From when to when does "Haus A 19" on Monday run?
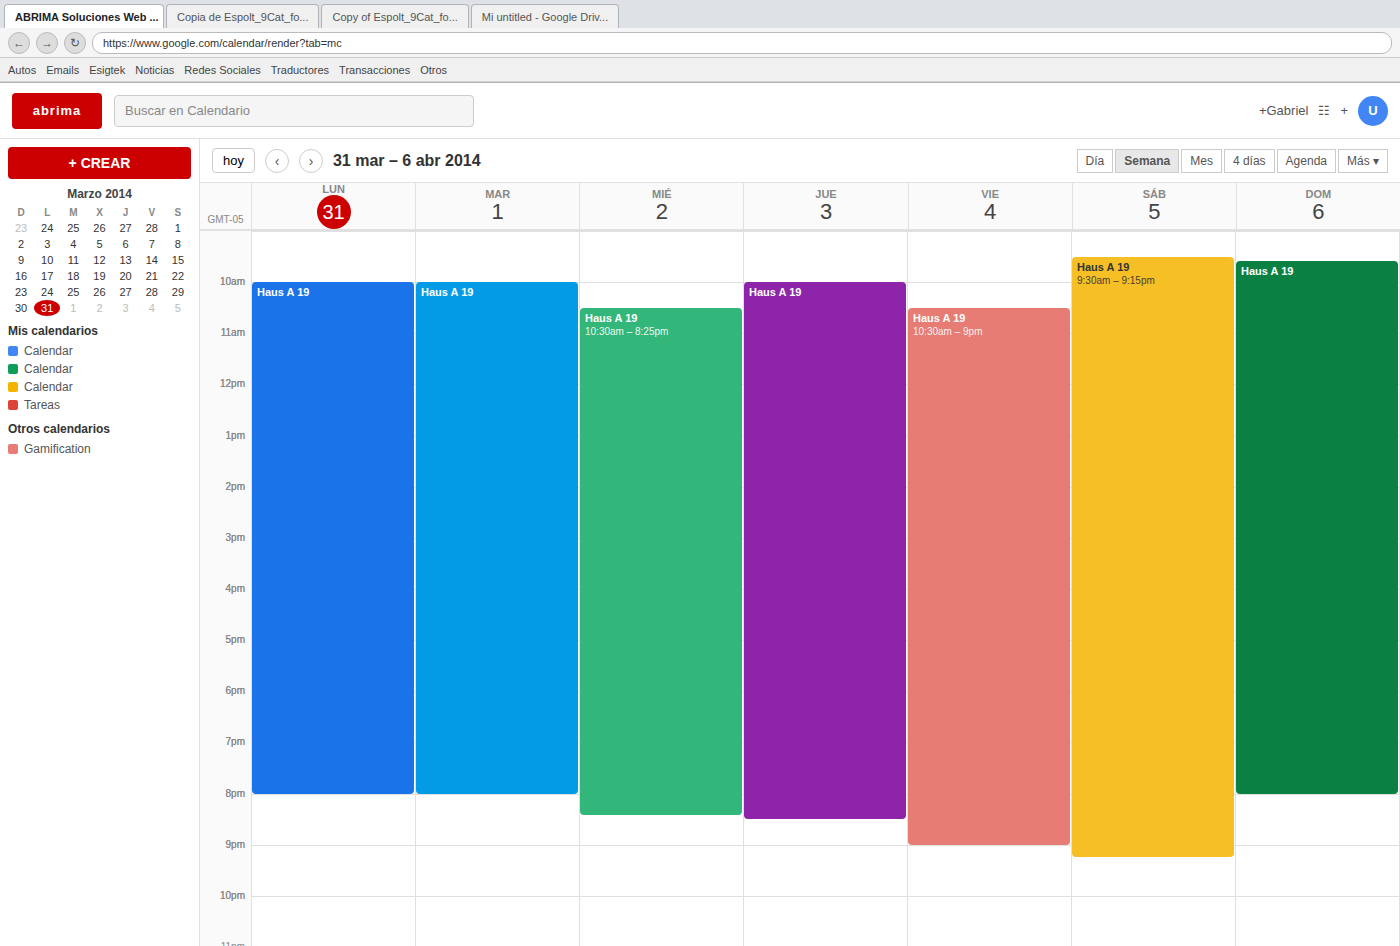
10:00 AM to 8:00 PM